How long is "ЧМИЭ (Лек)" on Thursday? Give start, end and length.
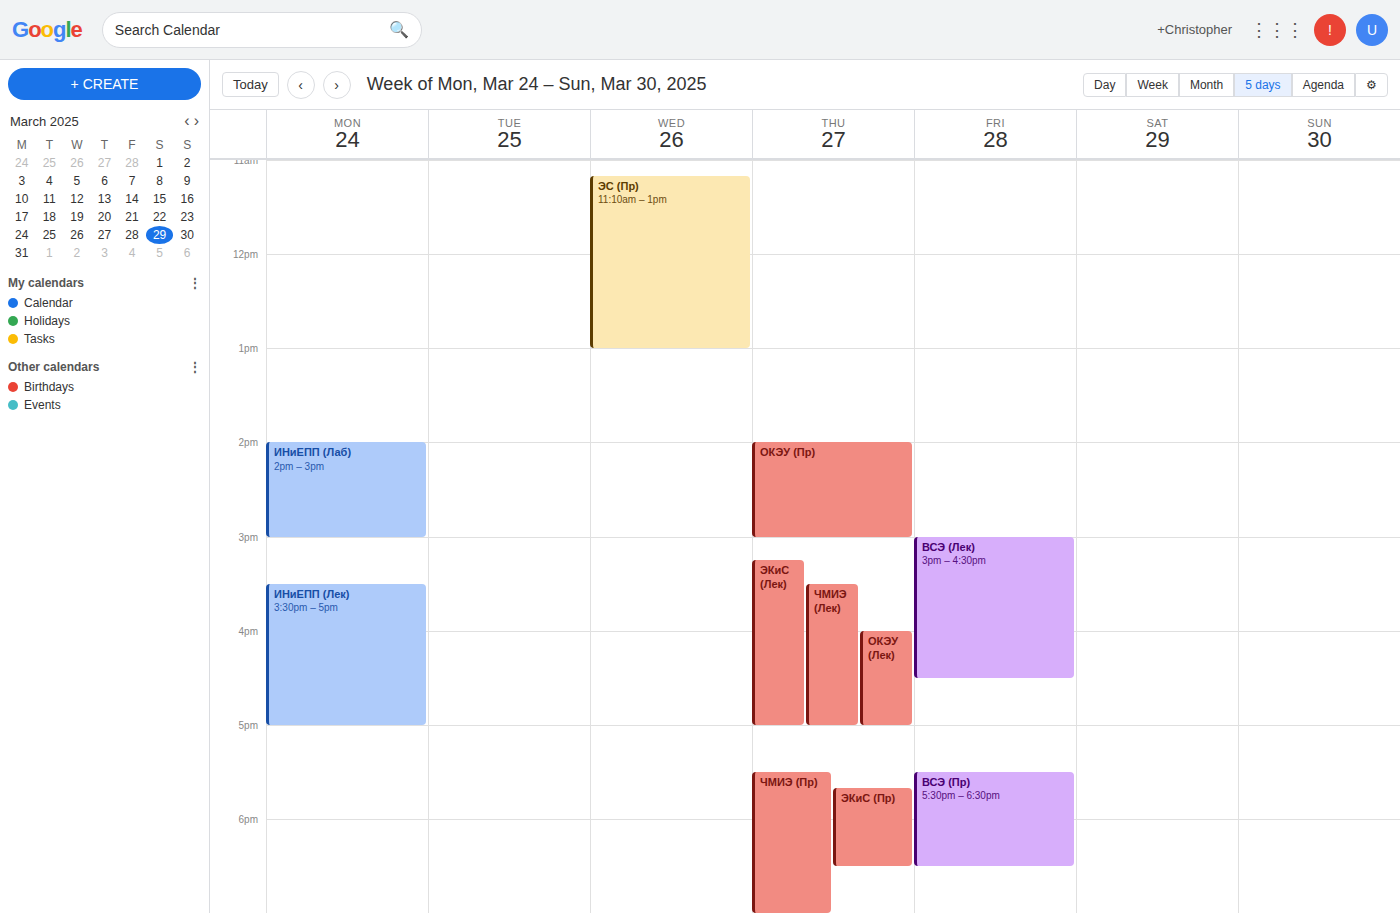
3:30 PM to 5:00 PM, 1 hour 30 minutes